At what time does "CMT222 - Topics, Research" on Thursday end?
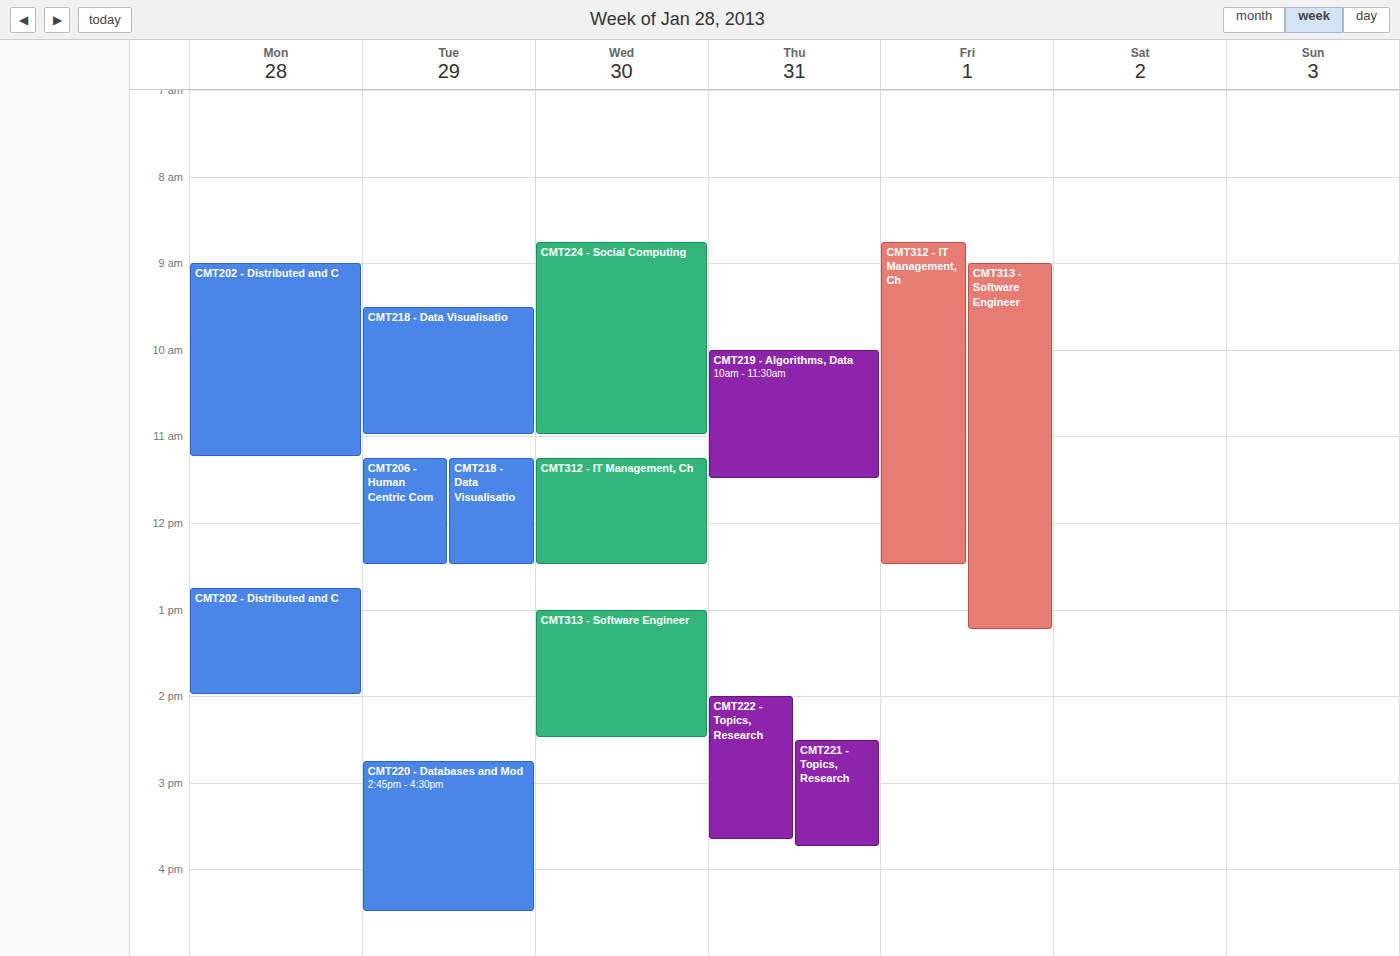
3:40 PM